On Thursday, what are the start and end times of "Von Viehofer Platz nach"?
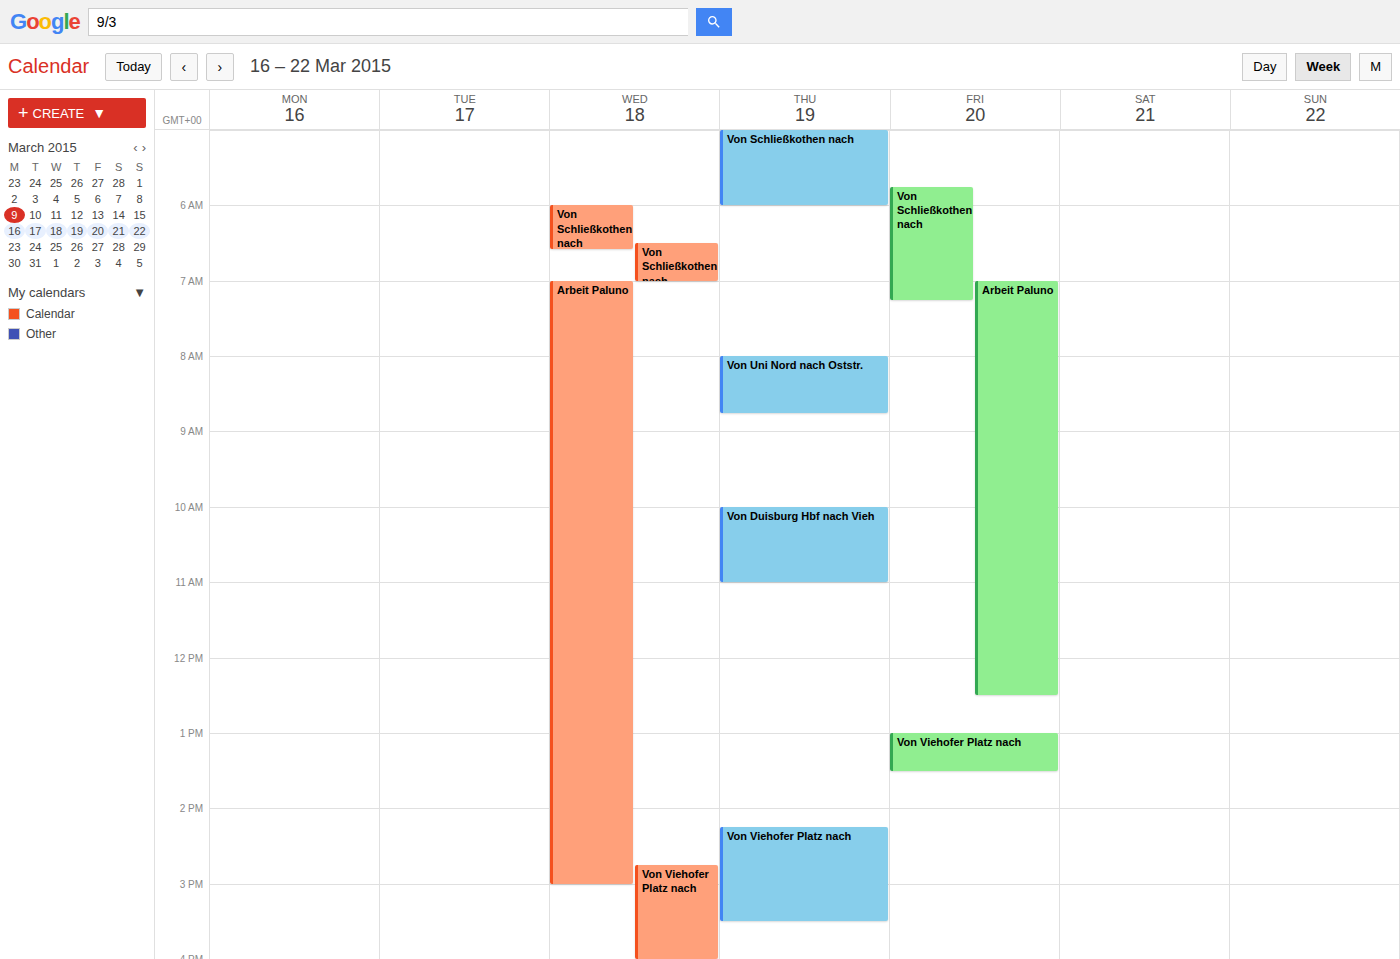
2:15 PM to 3:30 PM